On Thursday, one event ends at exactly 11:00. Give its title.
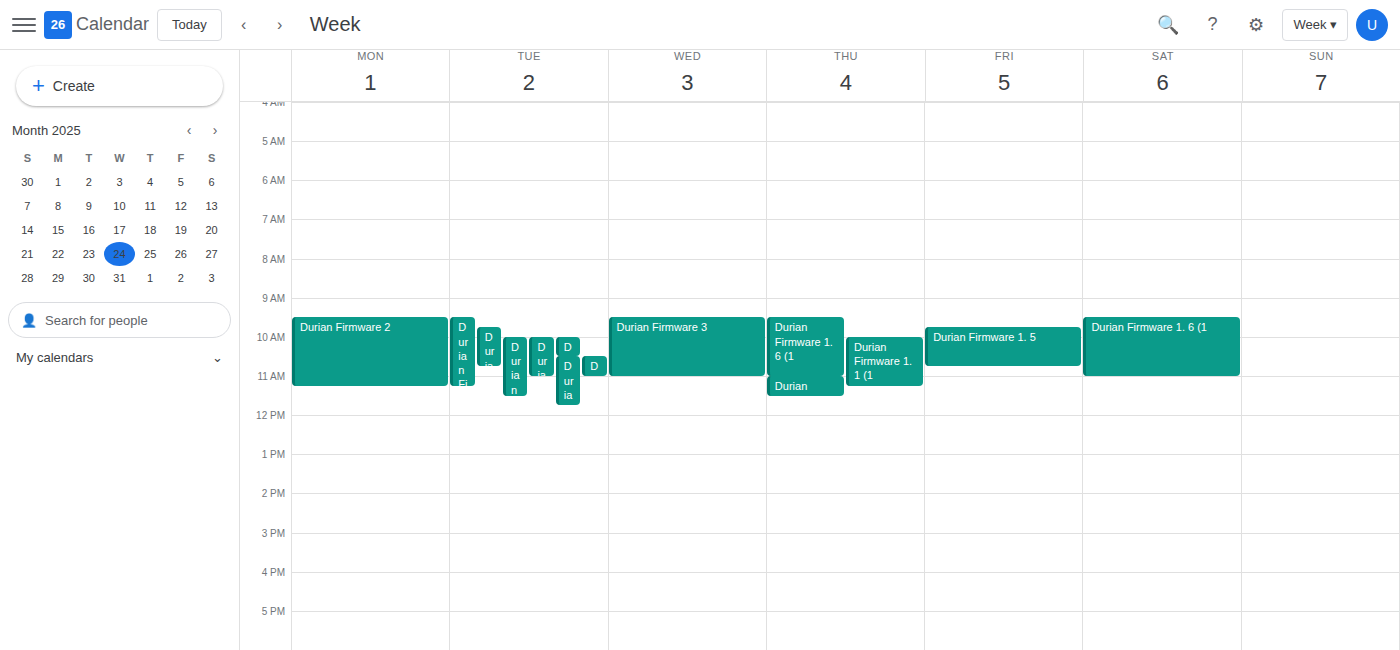
"Durian Firmware 1. 6 (1"